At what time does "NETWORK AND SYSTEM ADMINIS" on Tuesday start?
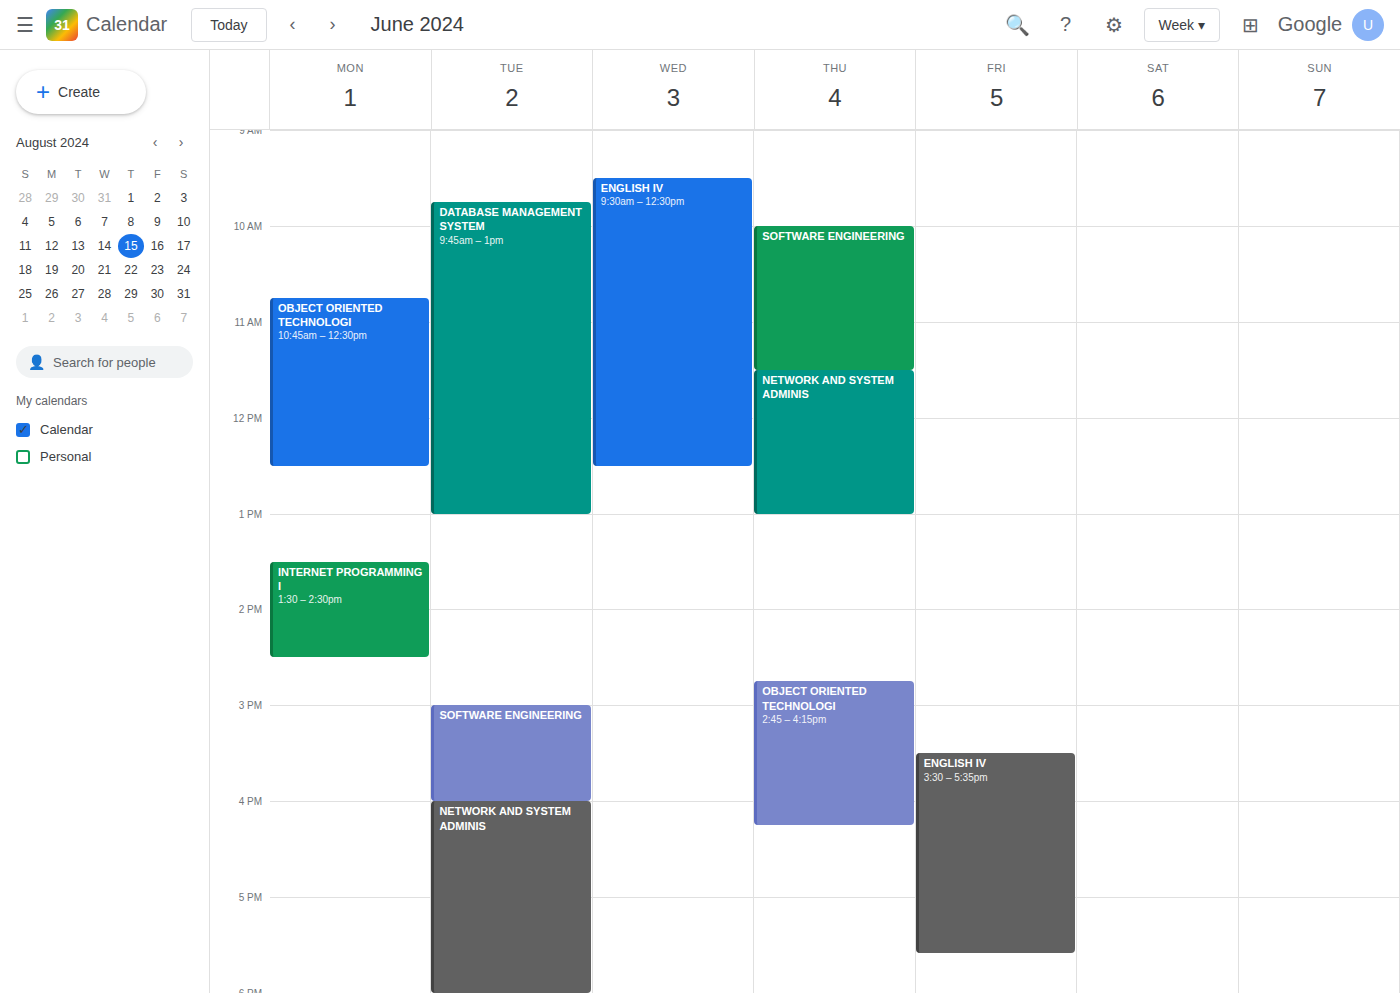
4:00 PM